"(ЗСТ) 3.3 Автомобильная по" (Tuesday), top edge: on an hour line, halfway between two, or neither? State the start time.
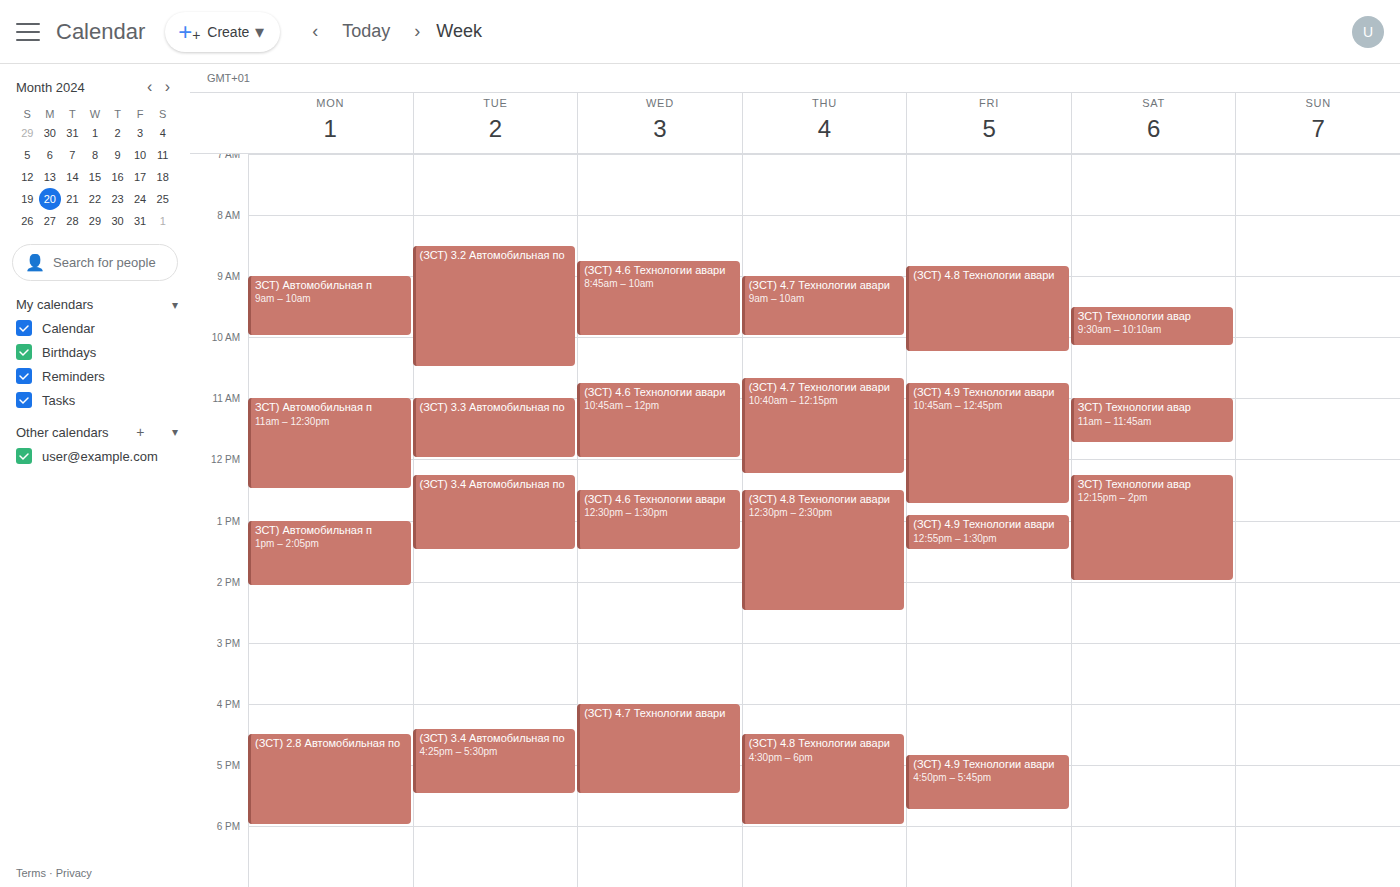
11:00 AM -- exactly on the 11 AM line.